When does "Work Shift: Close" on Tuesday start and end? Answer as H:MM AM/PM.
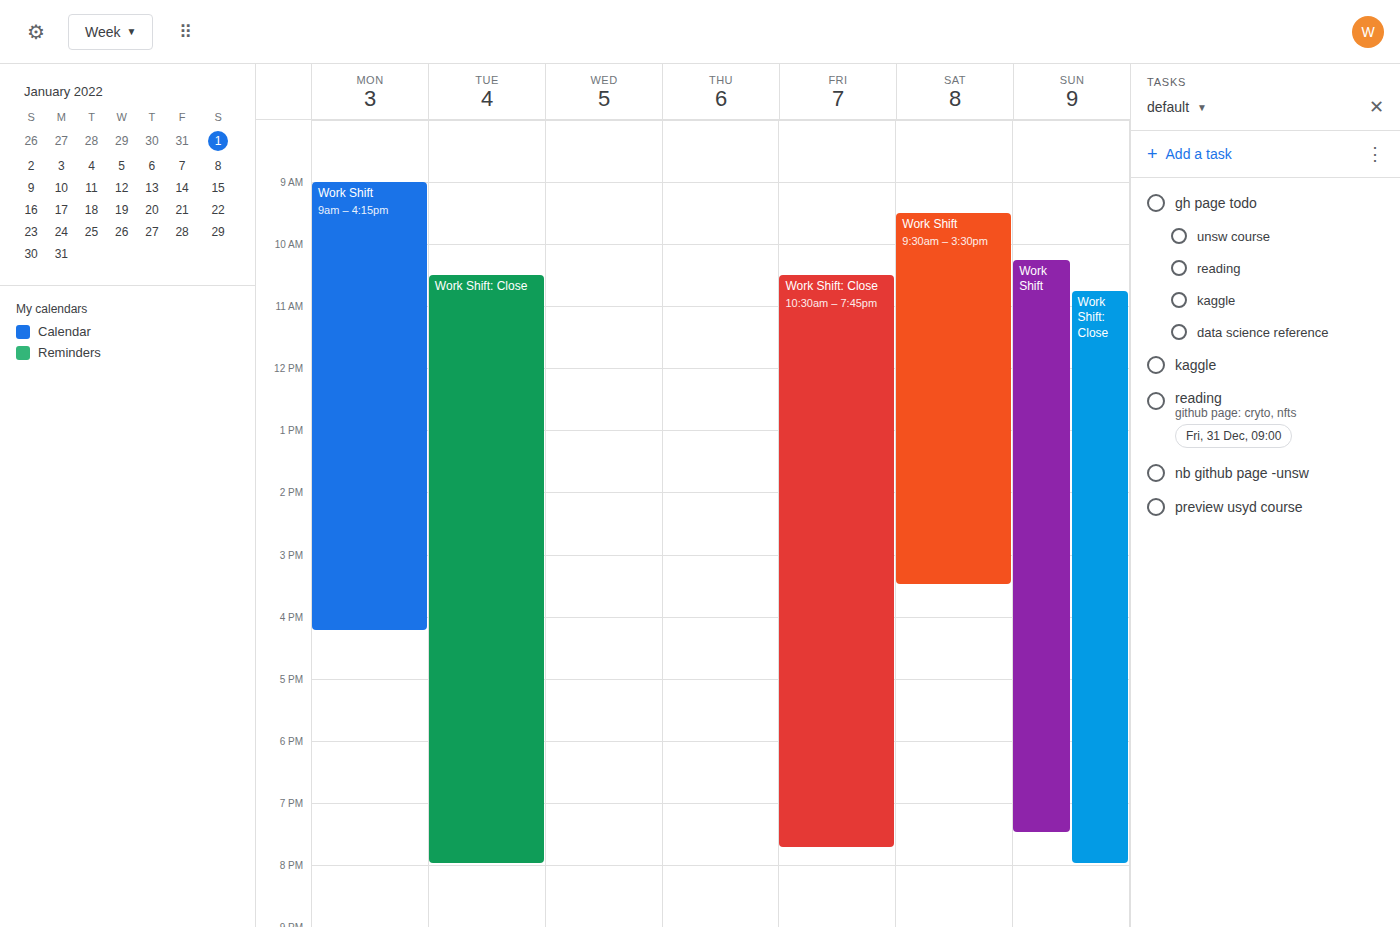
10:30 AM to 8:00 PM